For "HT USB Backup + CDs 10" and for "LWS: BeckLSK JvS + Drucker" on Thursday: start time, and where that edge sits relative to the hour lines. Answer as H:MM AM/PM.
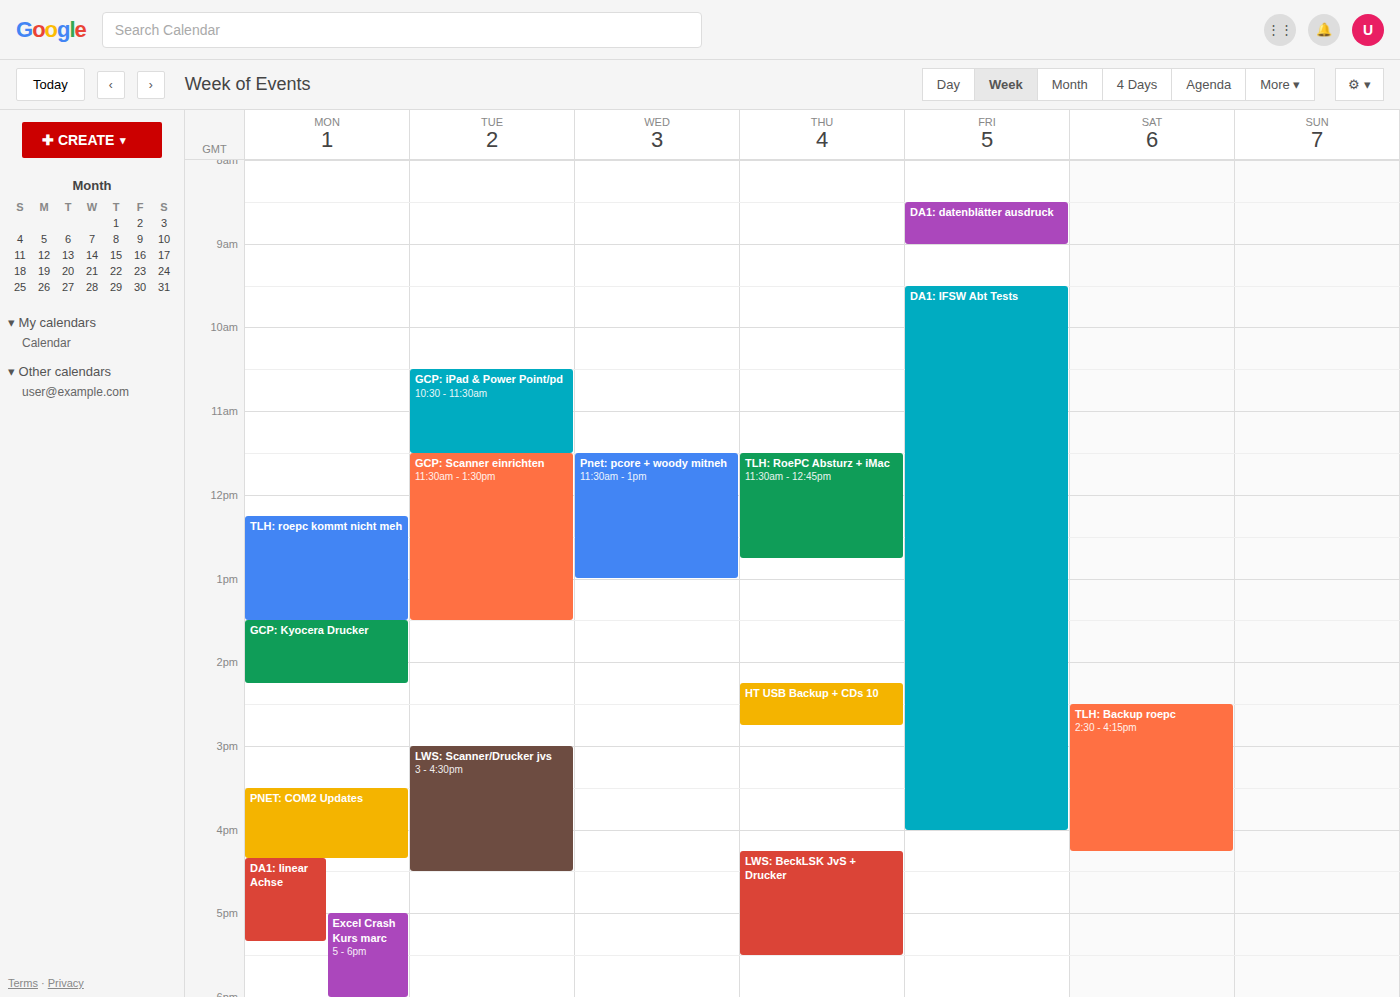
"HT USB Backup + CDs 10": 2:15 PM, neither: a quarter of the way from the 2 PM line to the 3 PM line. "LWS: BeckLSK JvS + Drucker": 4:15 PM, neither: a quarter of the way from the 4 PM line to the 5 PM line.